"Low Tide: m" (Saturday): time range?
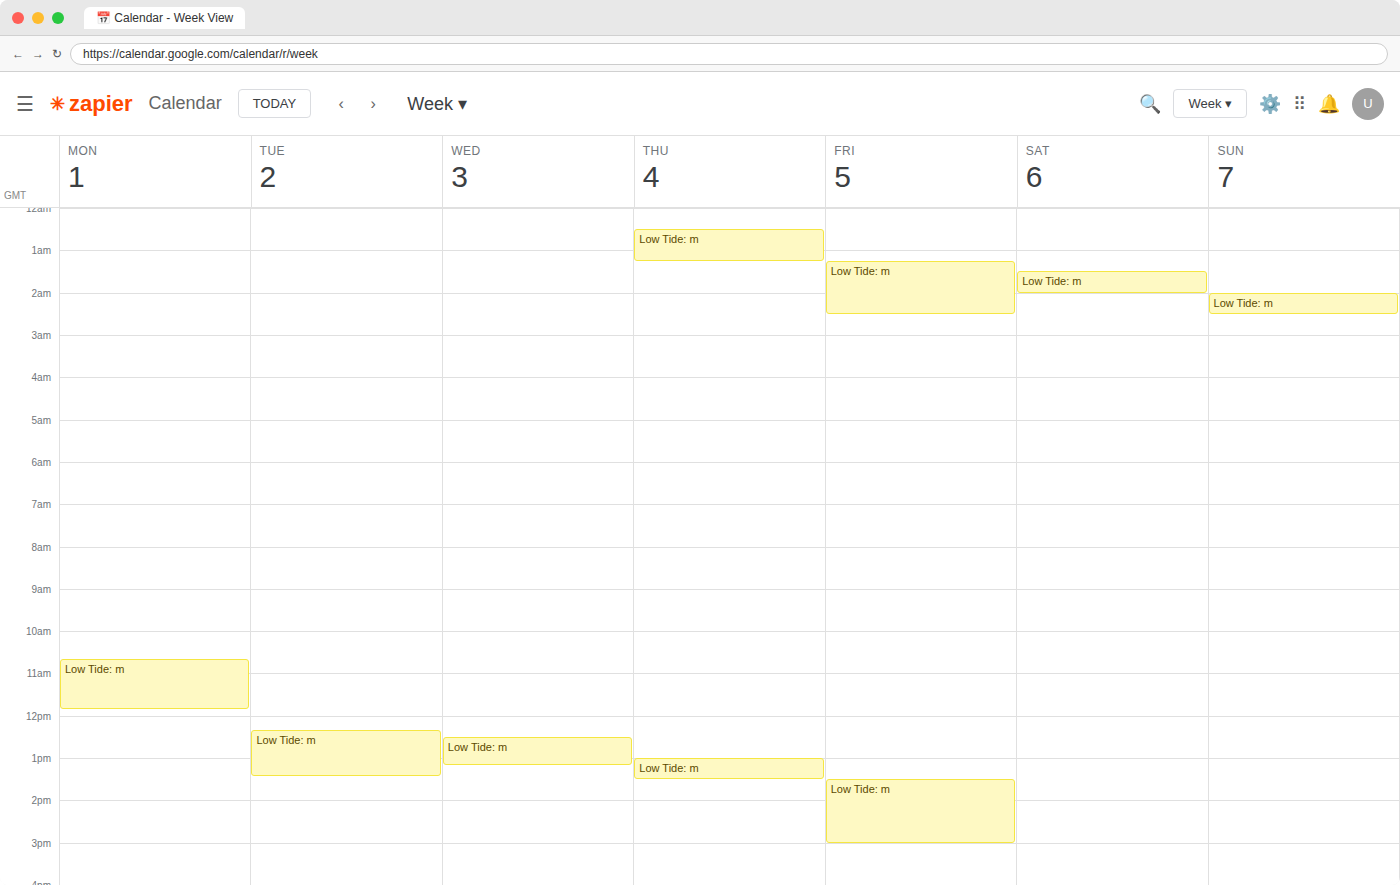
1:30 AM to 2:00 AM